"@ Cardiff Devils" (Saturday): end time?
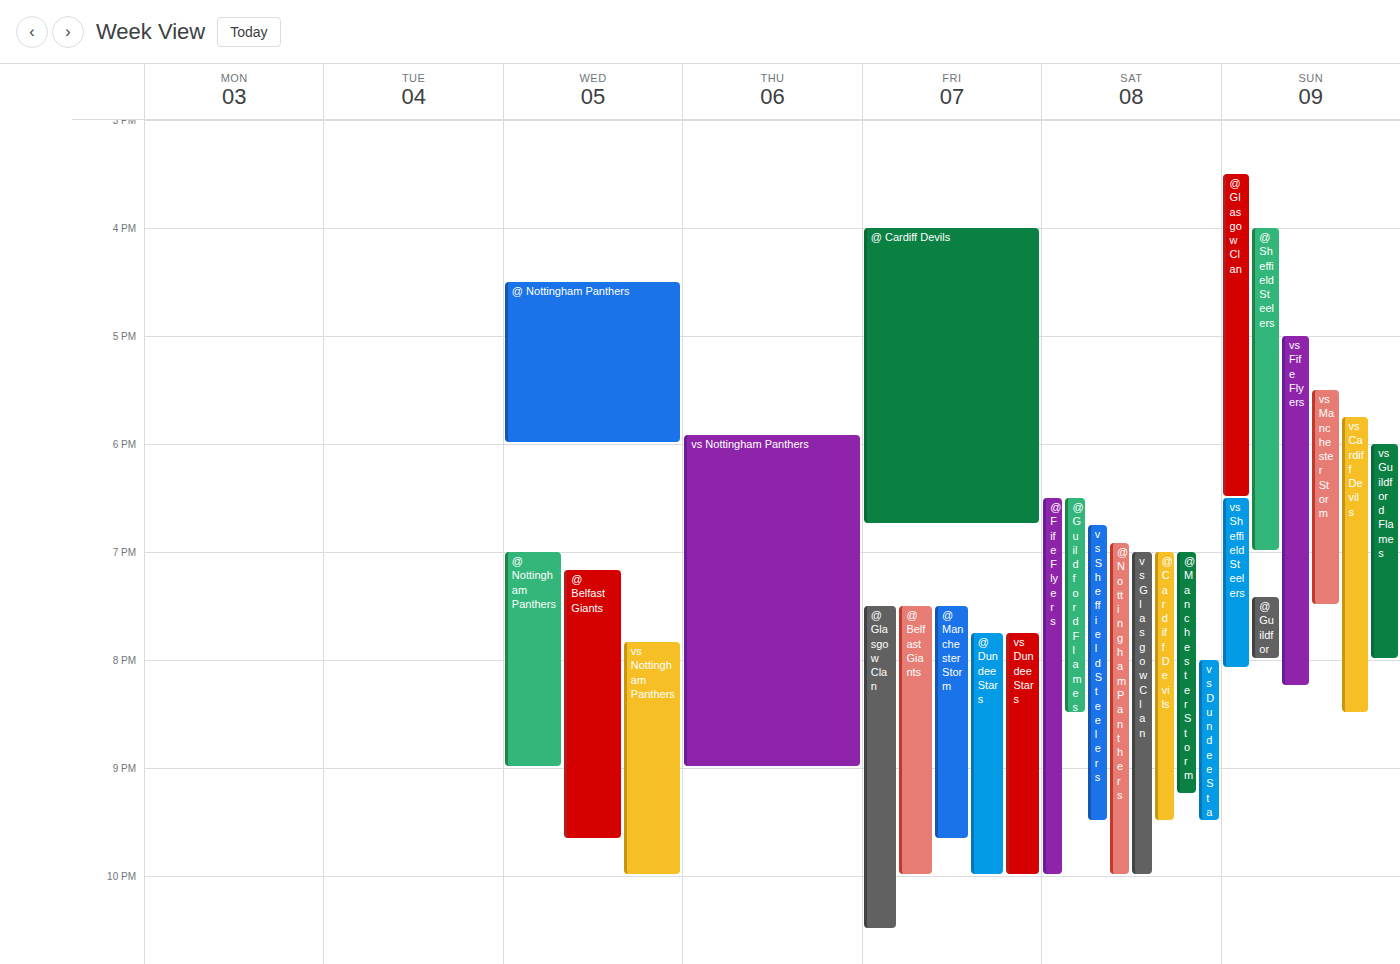
9:30 PM